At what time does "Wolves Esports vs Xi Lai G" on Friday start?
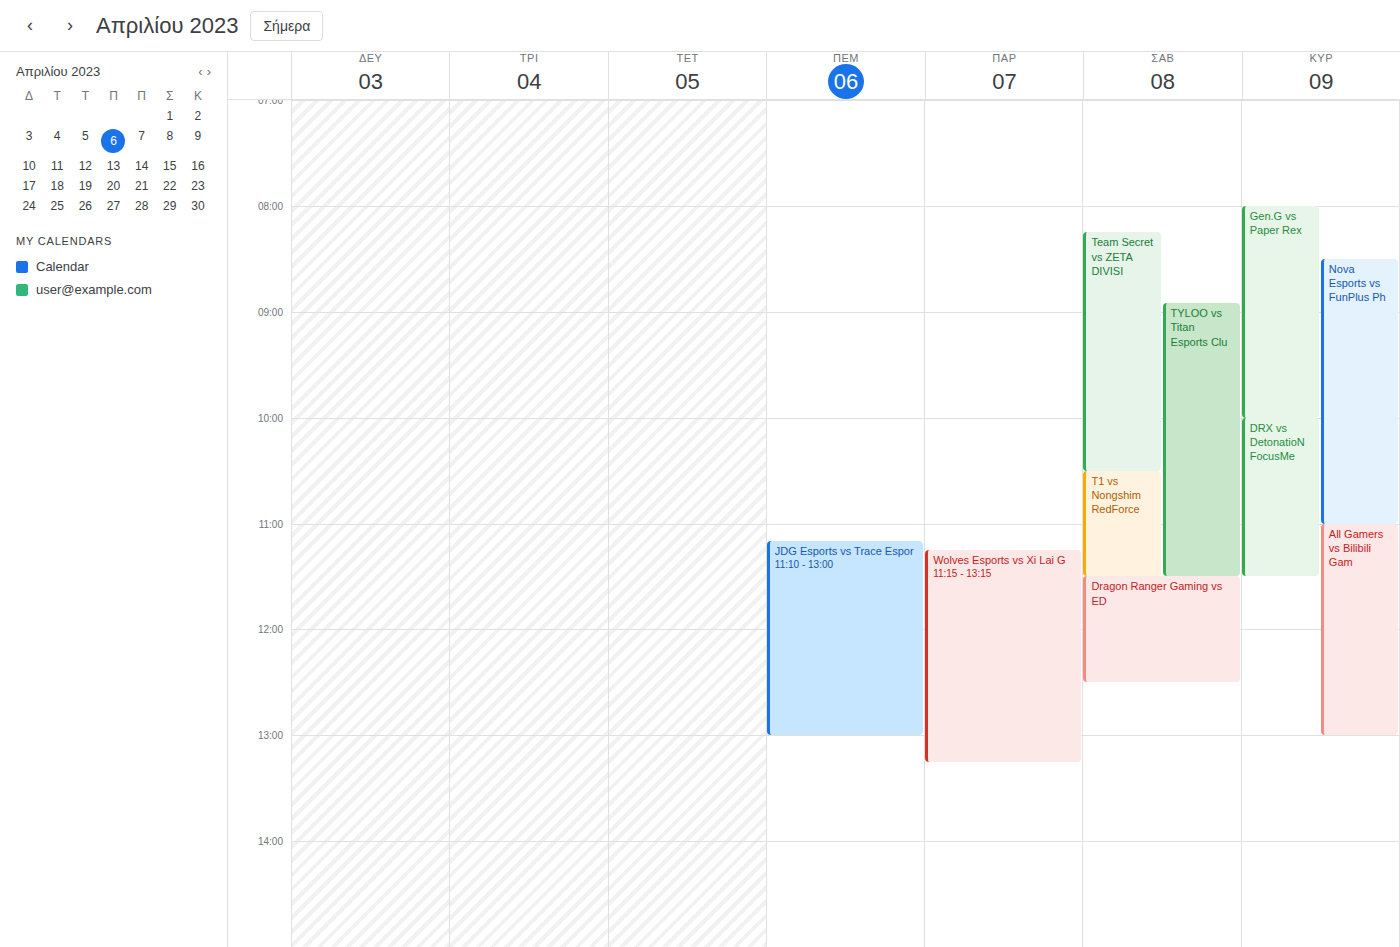
11:15 AM